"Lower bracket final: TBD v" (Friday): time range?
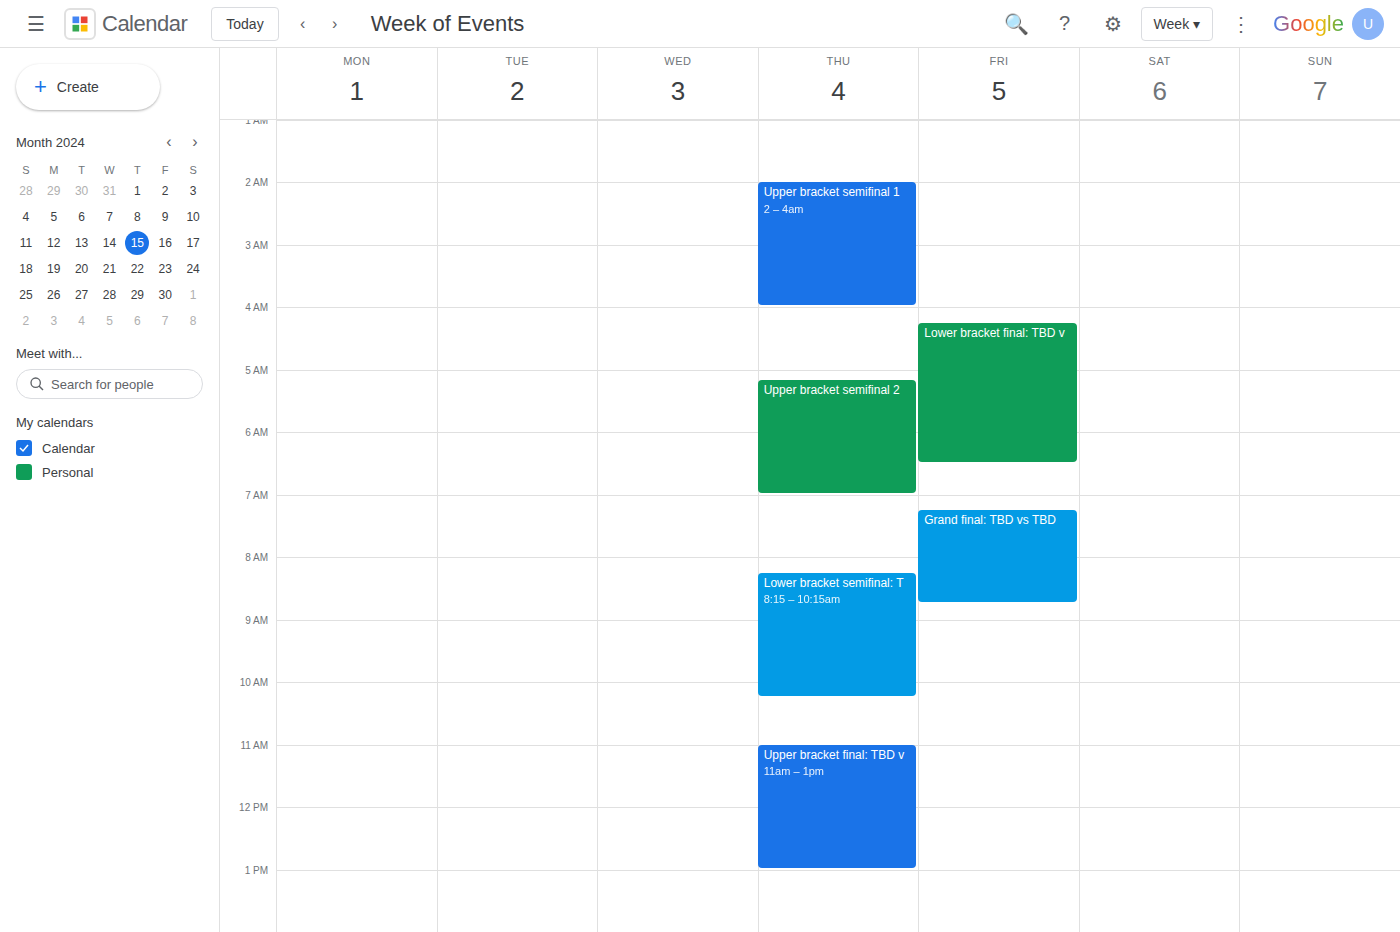
4:15 AM to 6:30 AM